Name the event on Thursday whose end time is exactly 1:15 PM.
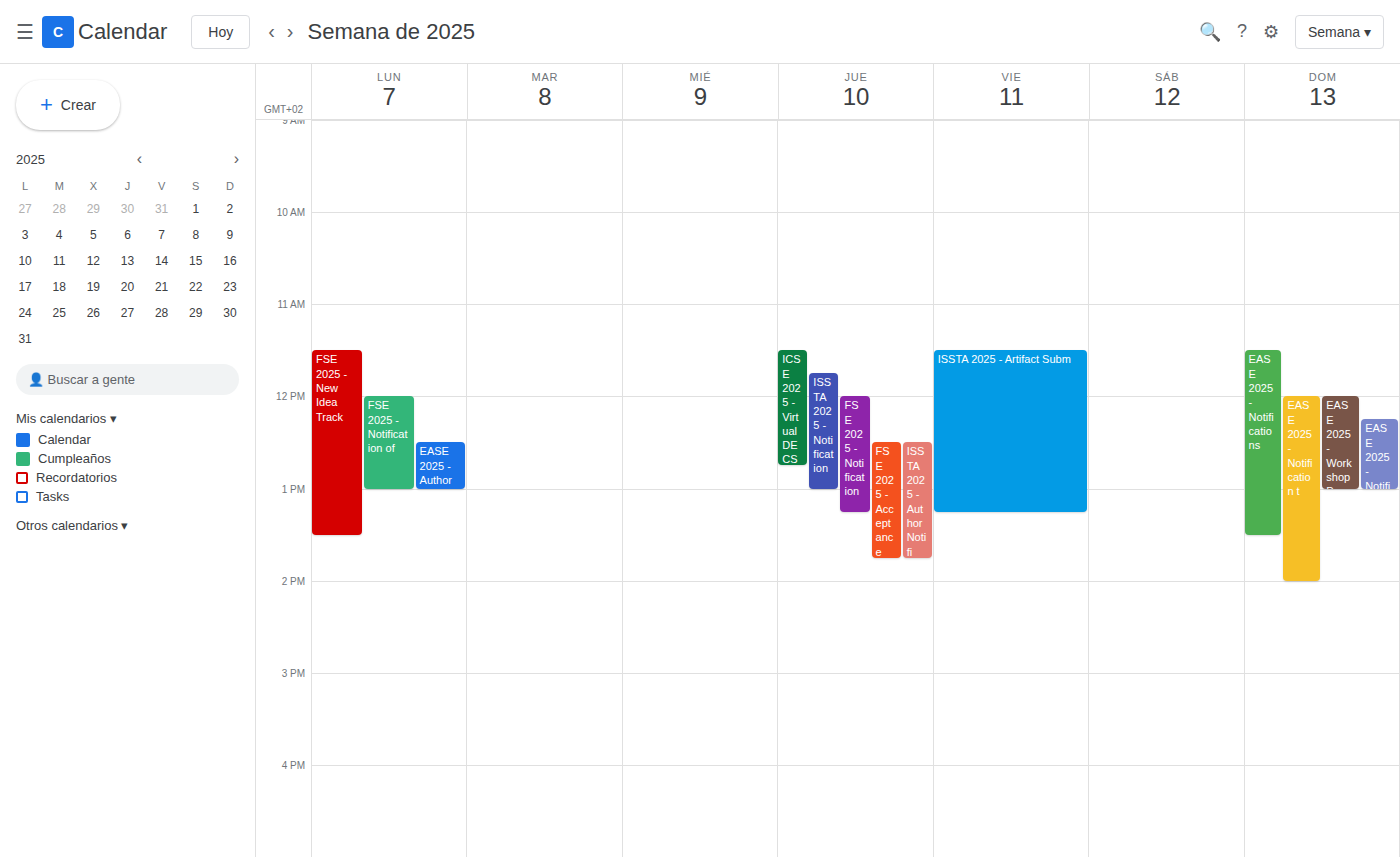
"FSE 2025 - Notification"